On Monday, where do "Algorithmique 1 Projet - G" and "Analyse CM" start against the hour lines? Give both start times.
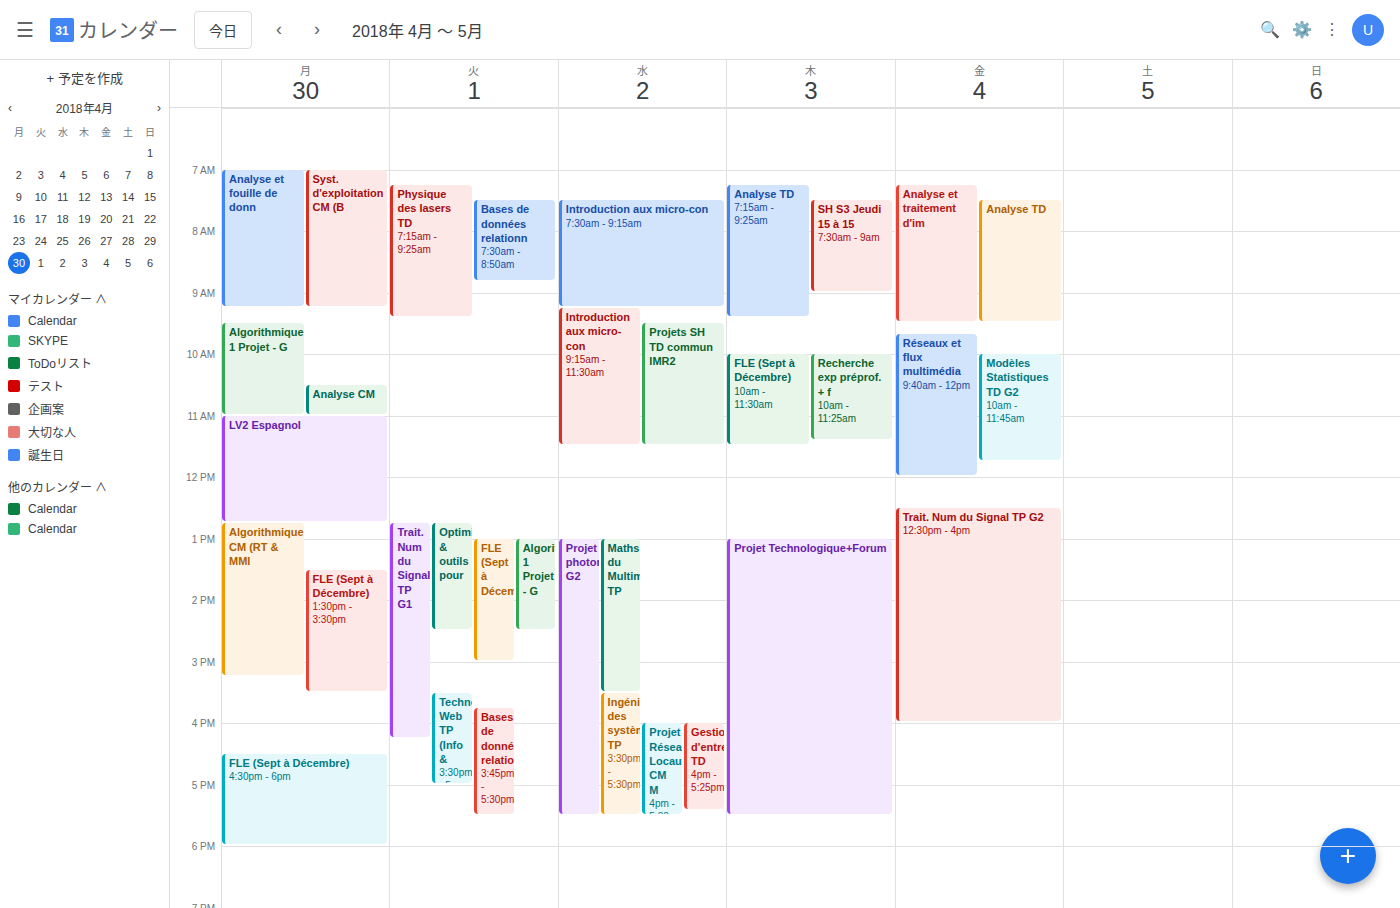
"Algorithmique 1 Projet - G": 9:30 AM, halfway between the 9 AM and 10 AM lines. "Analyse CM": 10:30 AM, halfway between the 10 AM and 11 AM lines.